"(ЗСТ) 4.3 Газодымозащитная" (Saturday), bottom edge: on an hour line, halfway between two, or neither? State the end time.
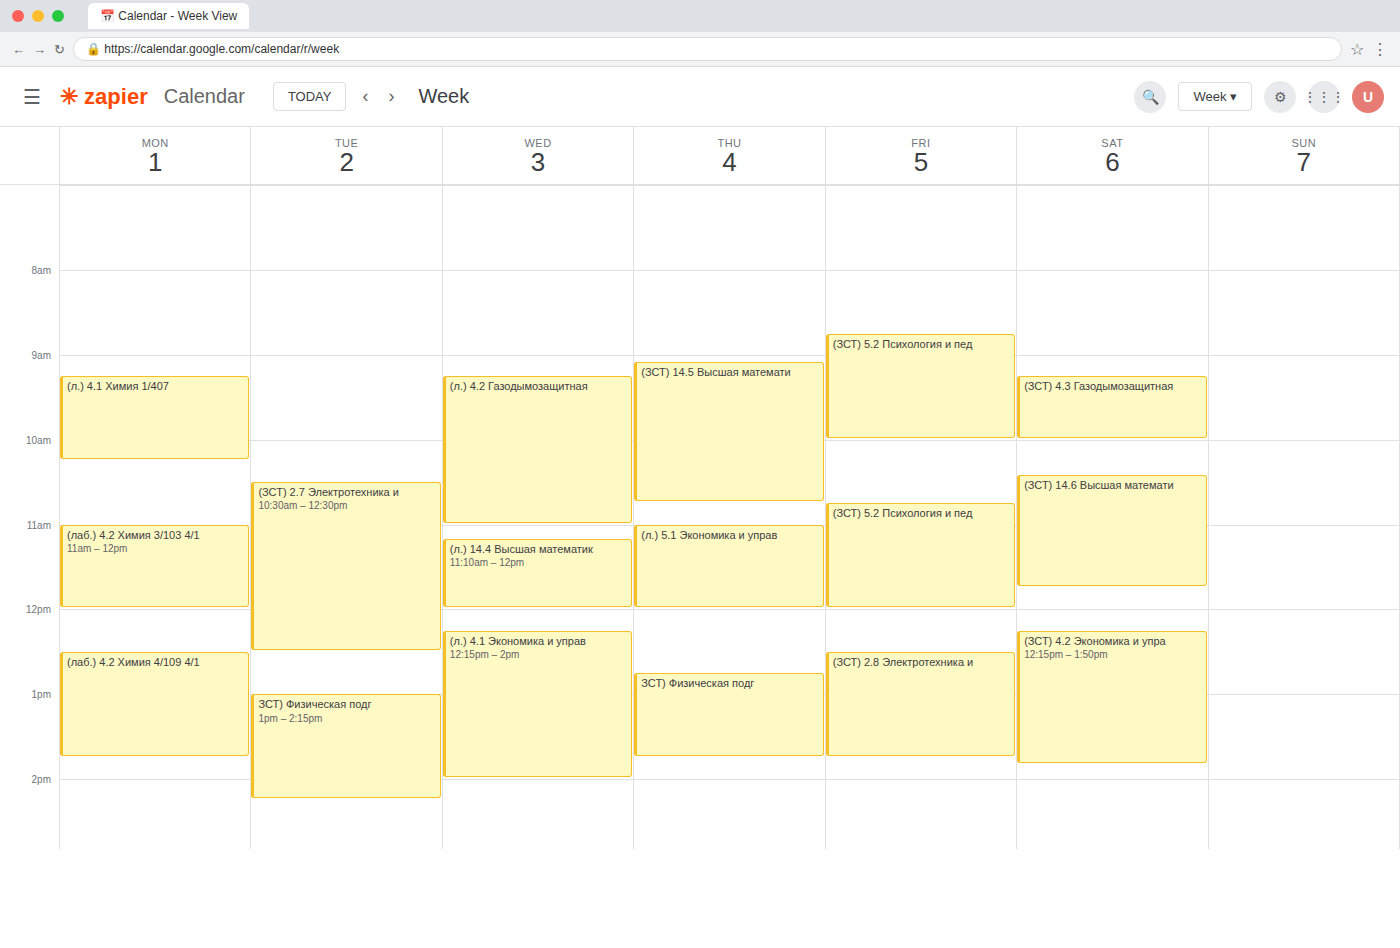
10:00 -- exactly on the 10:00 line.